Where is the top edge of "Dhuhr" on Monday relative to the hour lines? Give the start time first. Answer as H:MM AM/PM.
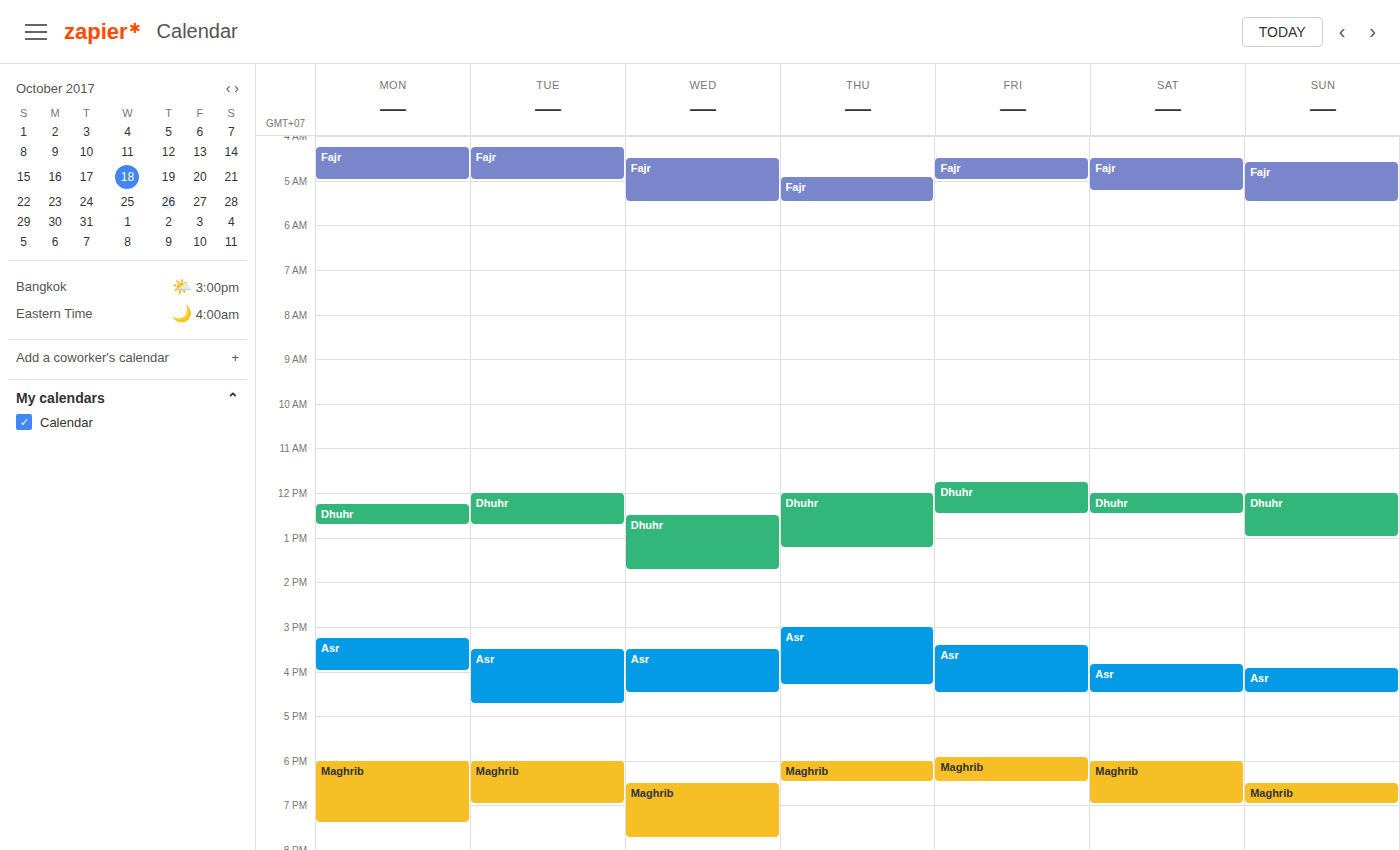
12:15 PM -- neither: a quarter of the way from the 12 PM line to the 1 PM line.